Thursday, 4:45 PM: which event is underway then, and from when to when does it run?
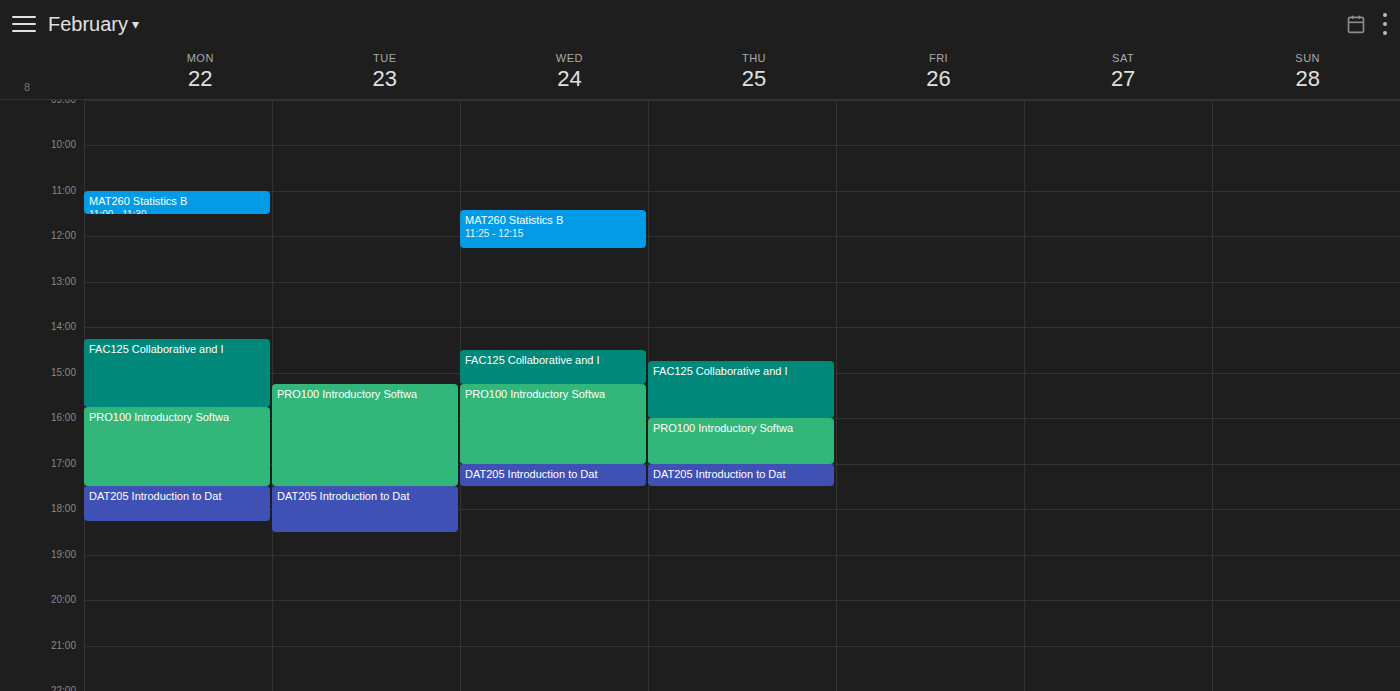
"PRO100 Introductory Softwa", 4:00 PM to 5:00 PM